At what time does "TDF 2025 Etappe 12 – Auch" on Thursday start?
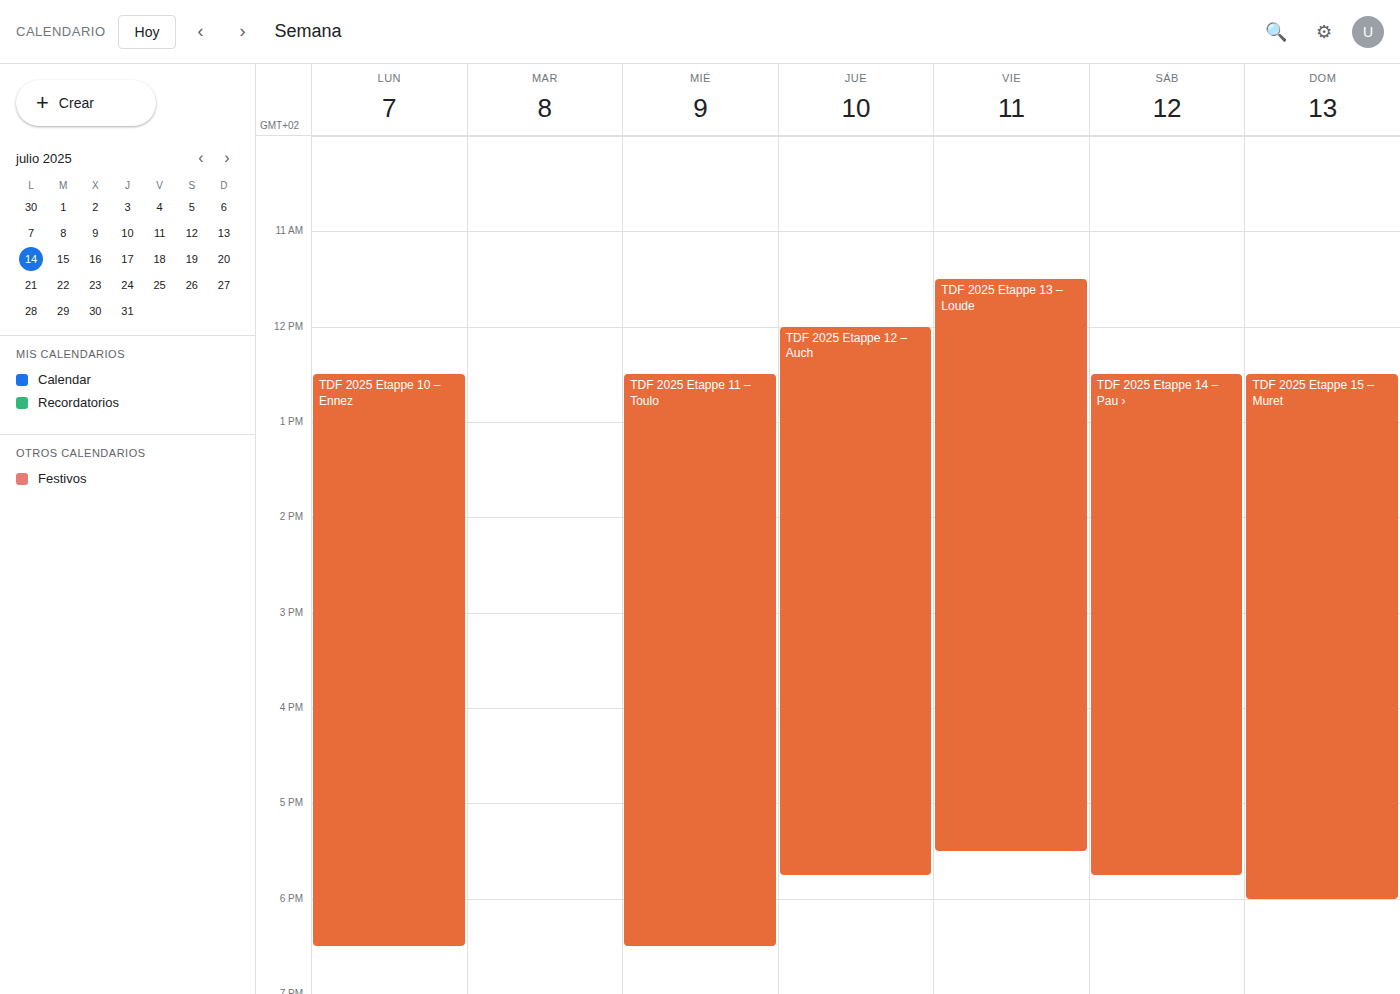
12:00